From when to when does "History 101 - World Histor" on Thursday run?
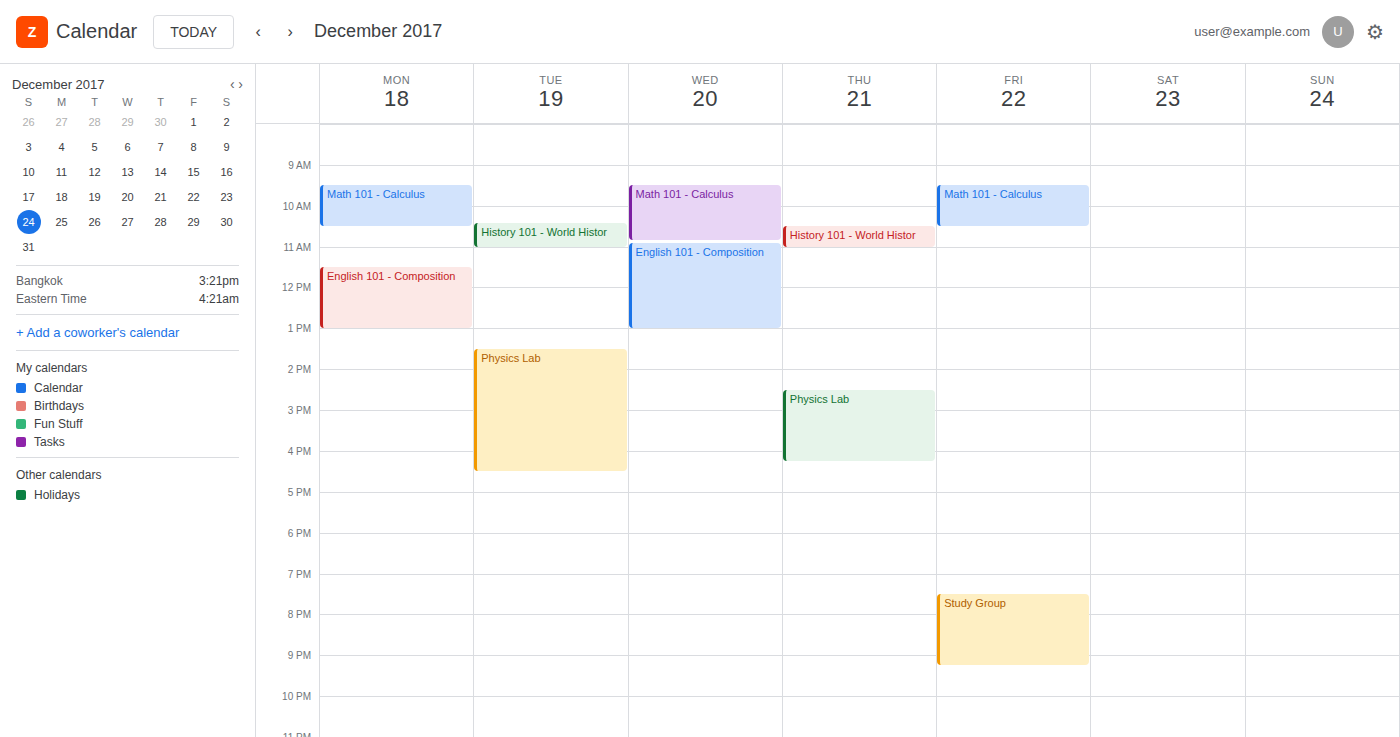
10:30 AM to 11:00 AM